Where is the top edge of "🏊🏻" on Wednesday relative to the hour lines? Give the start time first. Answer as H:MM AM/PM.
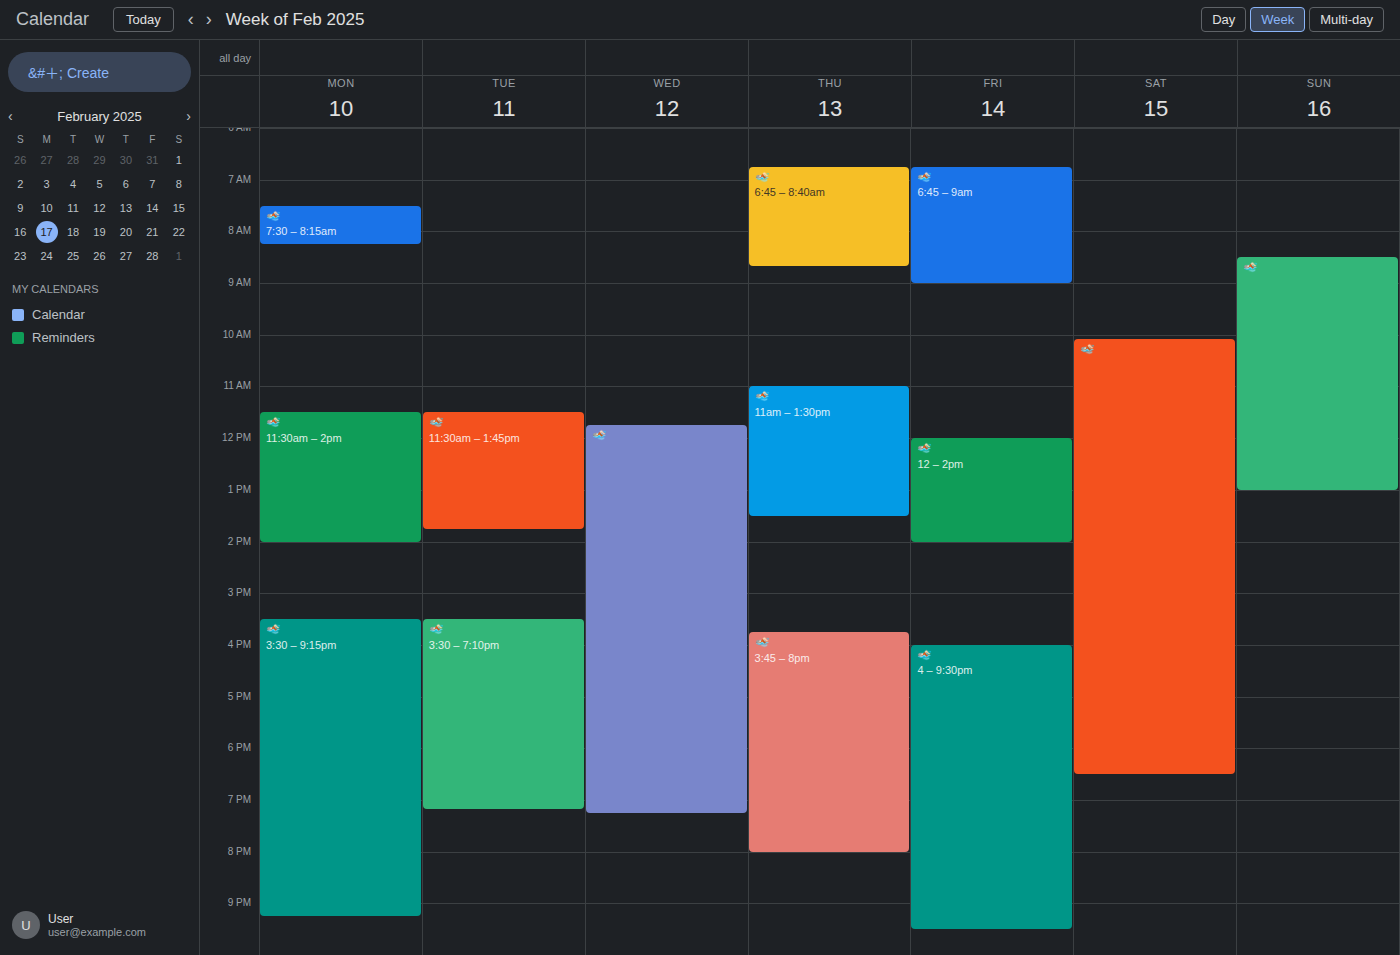
11:45 AM -- neither: three quarters of the way from the 11 AM line to the 12 PM line.